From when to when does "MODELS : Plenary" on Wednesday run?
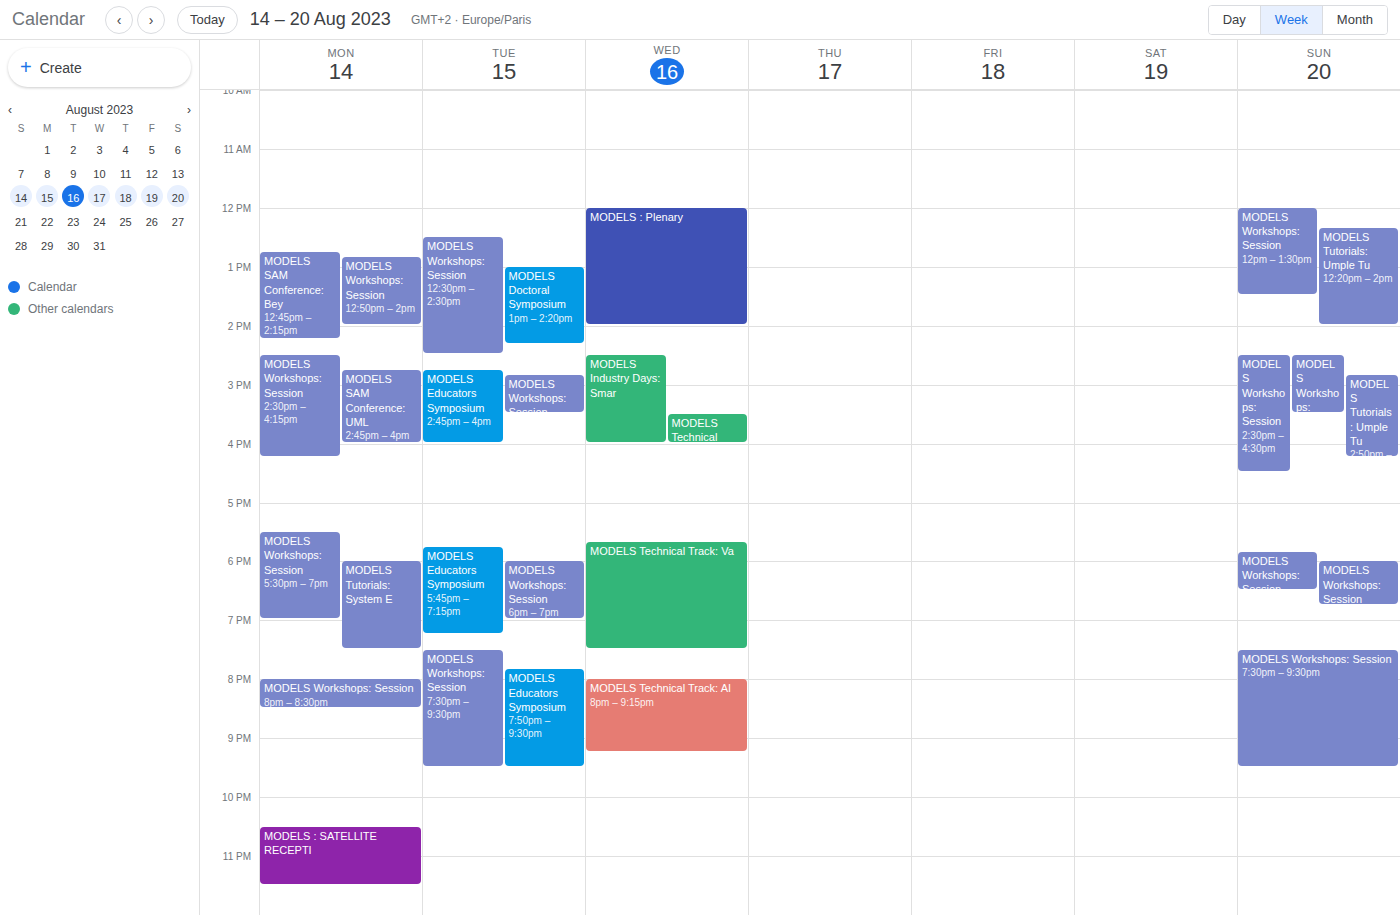
12:00 PM to 2:00 PM